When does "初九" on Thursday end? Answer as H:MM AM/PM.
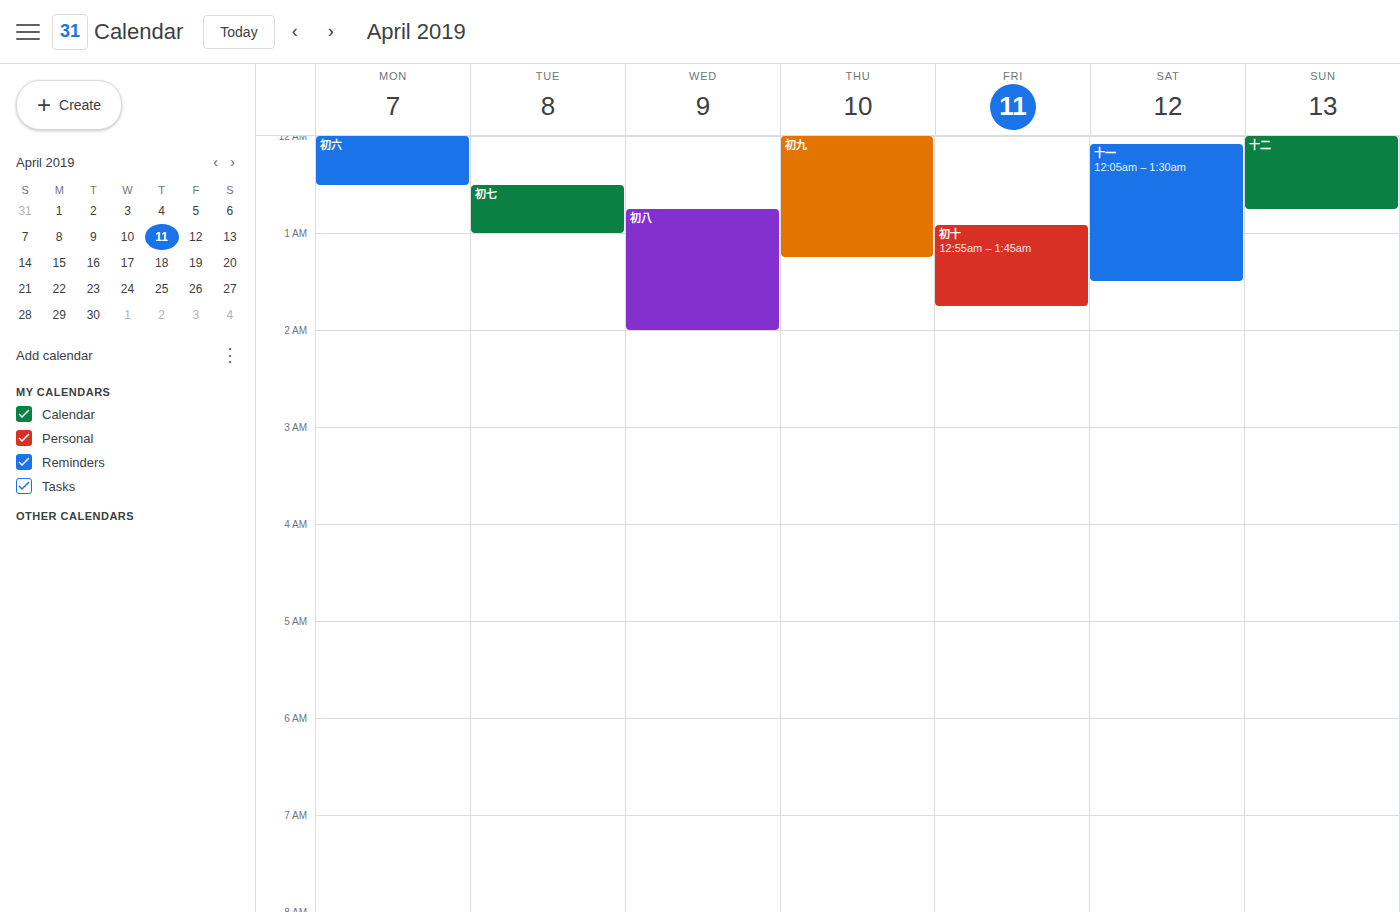
1:15 AM